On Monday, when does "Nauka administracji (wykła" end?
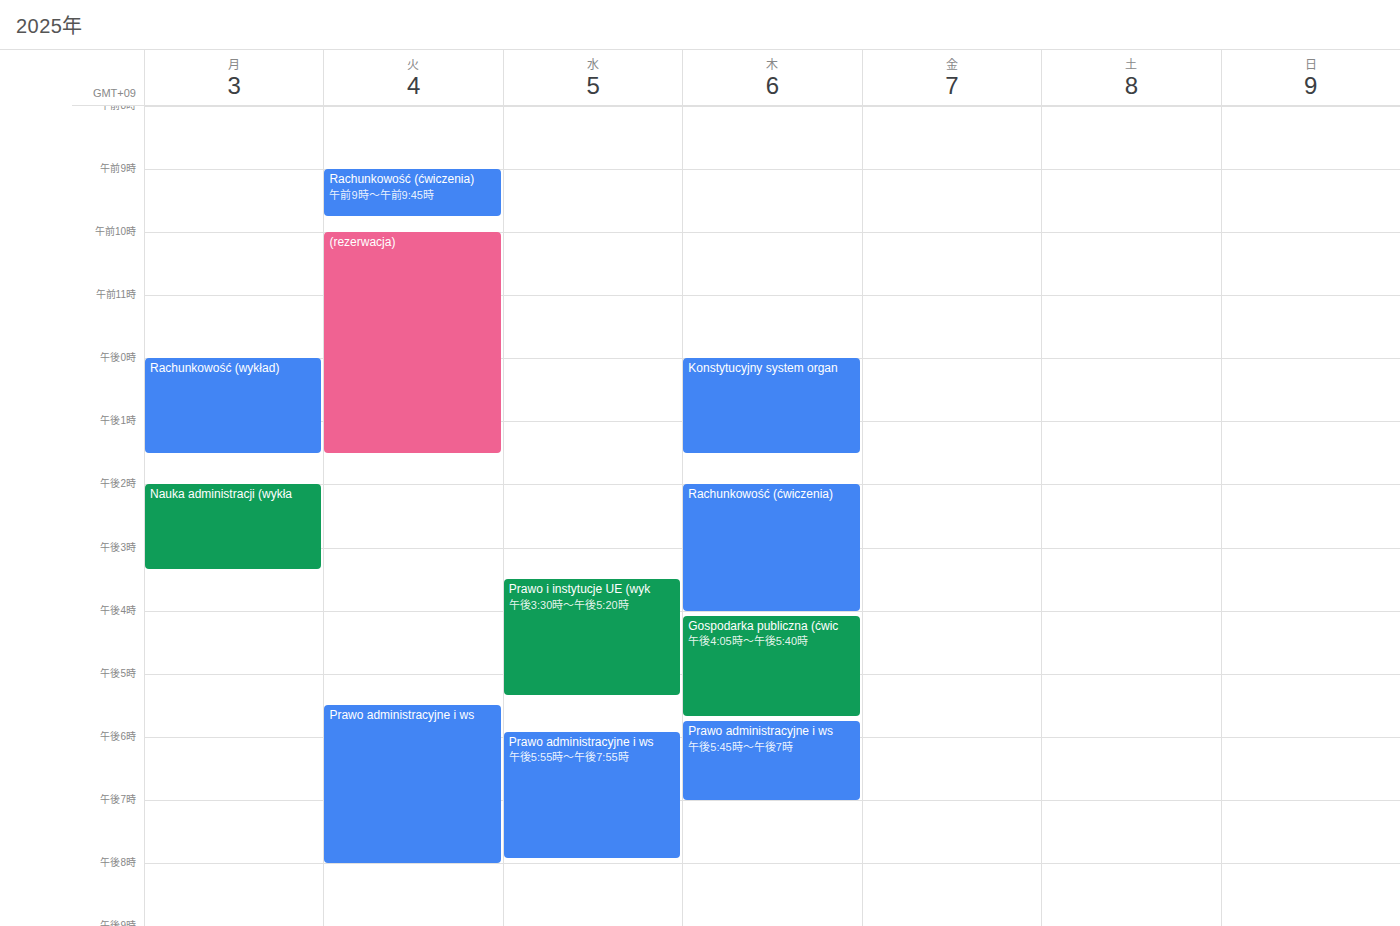
3:20 PM